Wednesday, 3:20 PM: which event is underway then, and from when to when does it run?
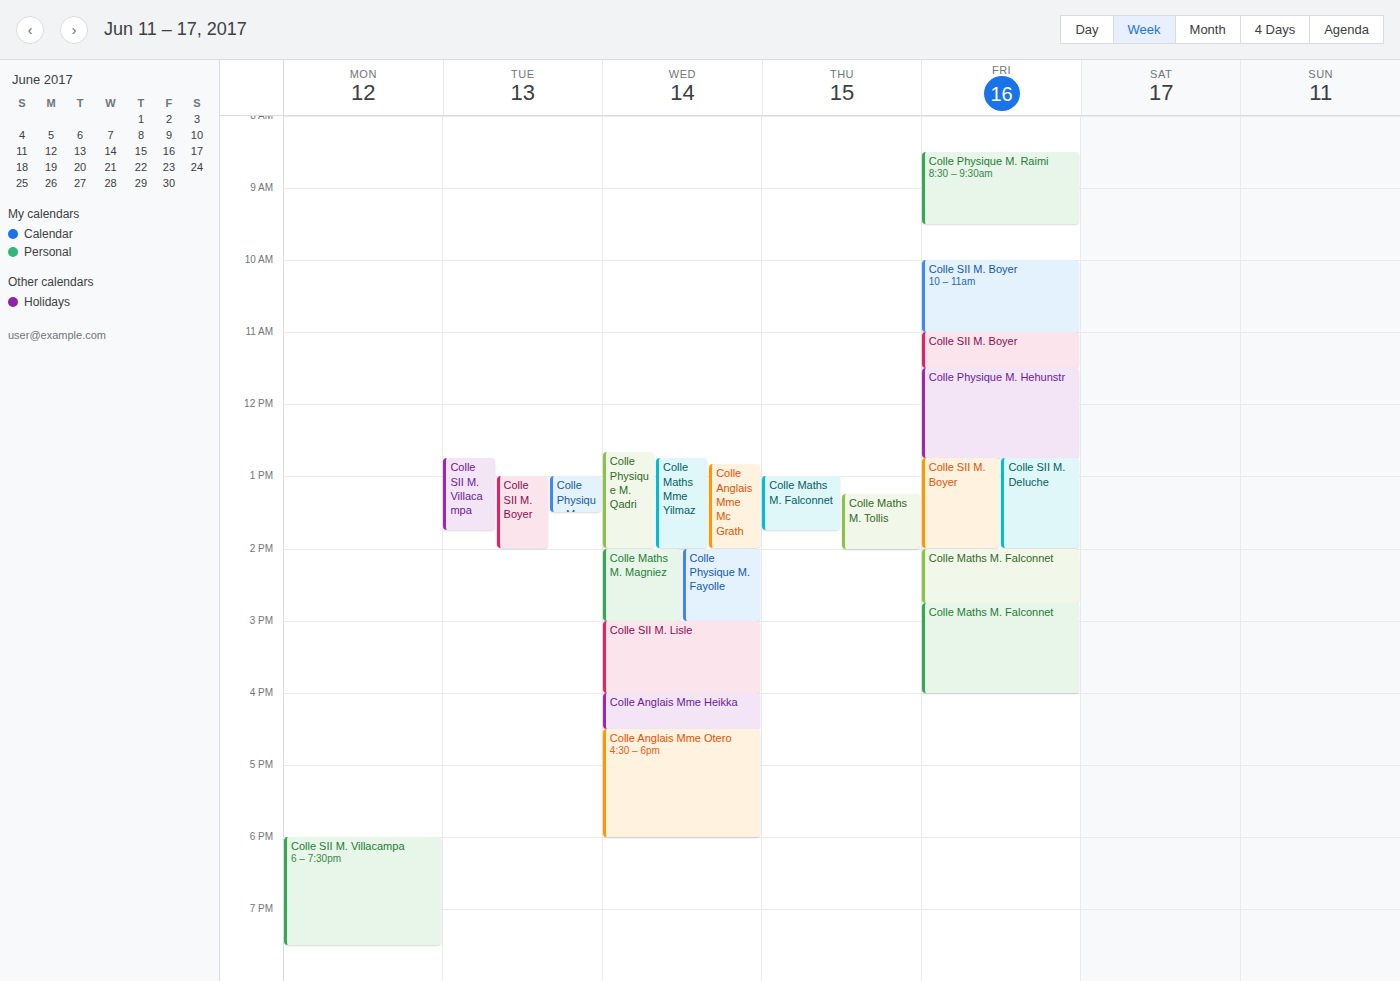
"Colle SII M. Lisle", 3:00 PM to 4:00 PM